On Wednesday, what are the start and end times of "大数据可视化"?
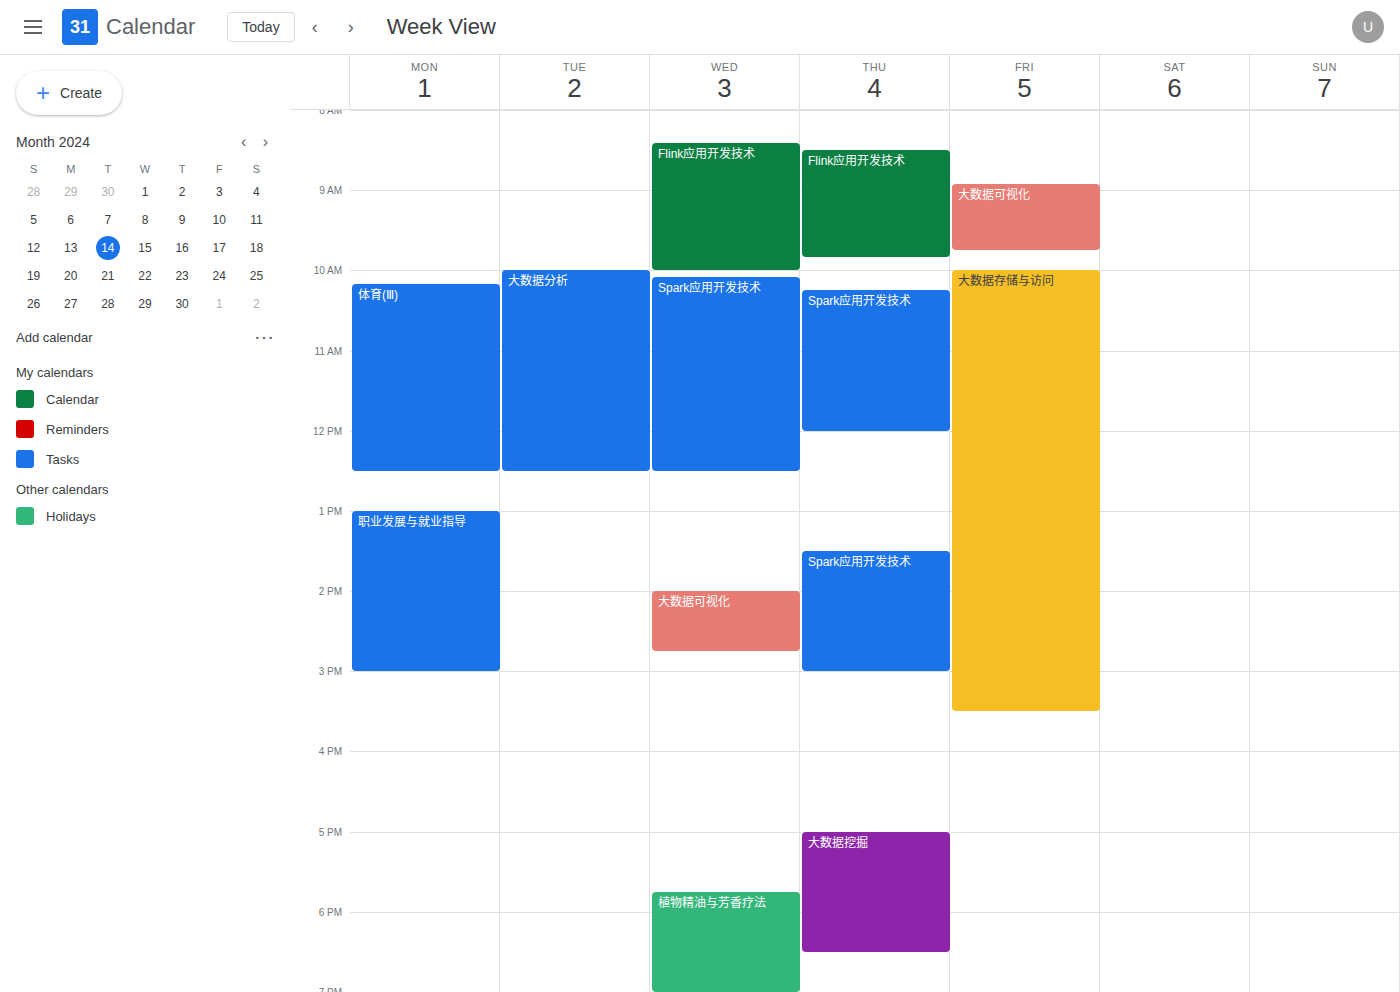
2:00 PM to 2:45 PM